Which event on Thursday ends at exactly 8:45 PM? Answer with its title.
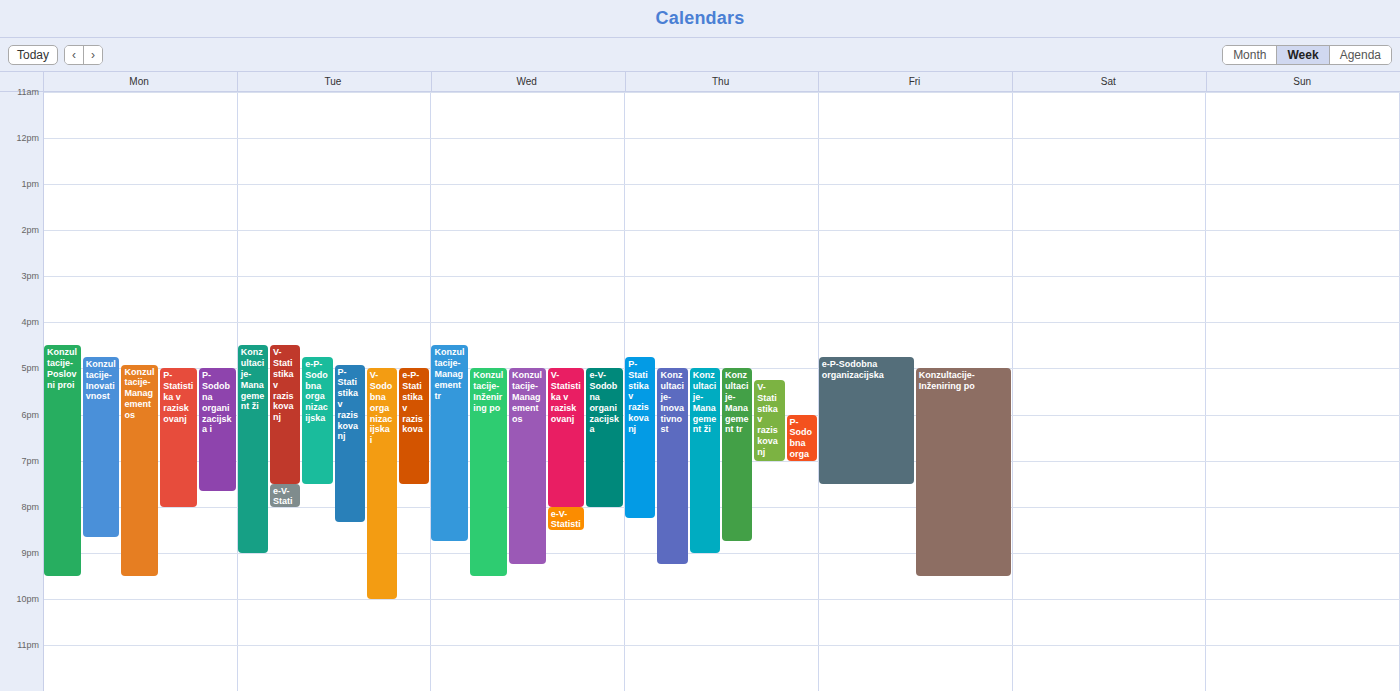
"Konzultacije-Management tr"